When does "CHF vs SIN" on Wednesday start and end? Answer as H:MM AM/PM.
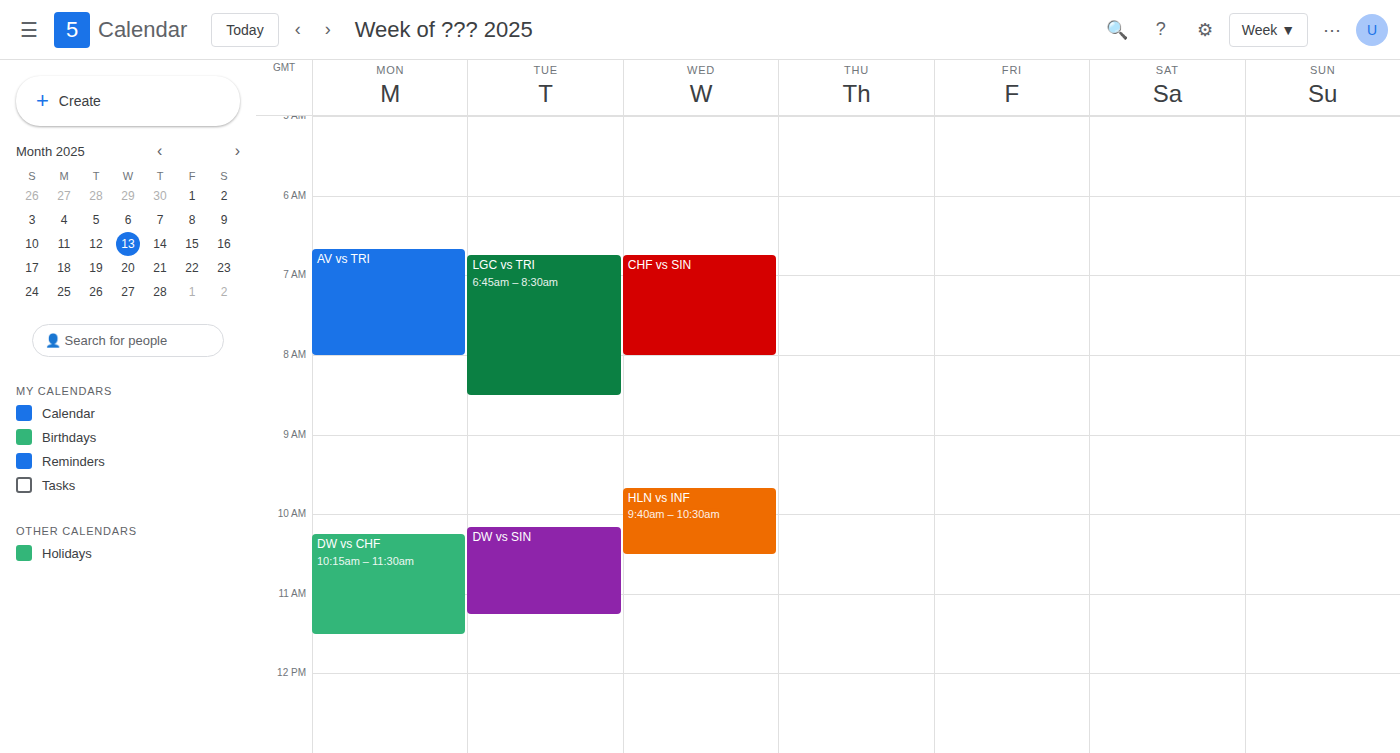
6:45 AM to 8:00 AM